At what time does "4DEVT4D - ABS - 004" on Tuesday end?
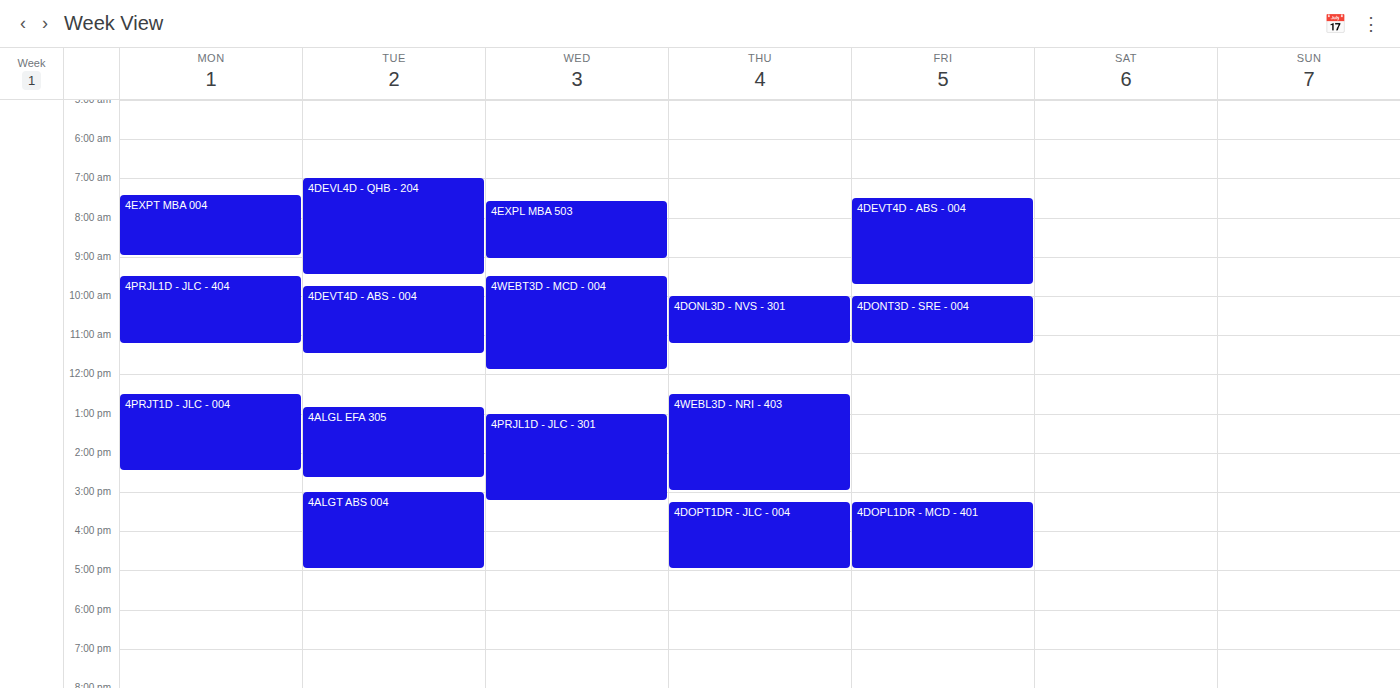
11:30 AM